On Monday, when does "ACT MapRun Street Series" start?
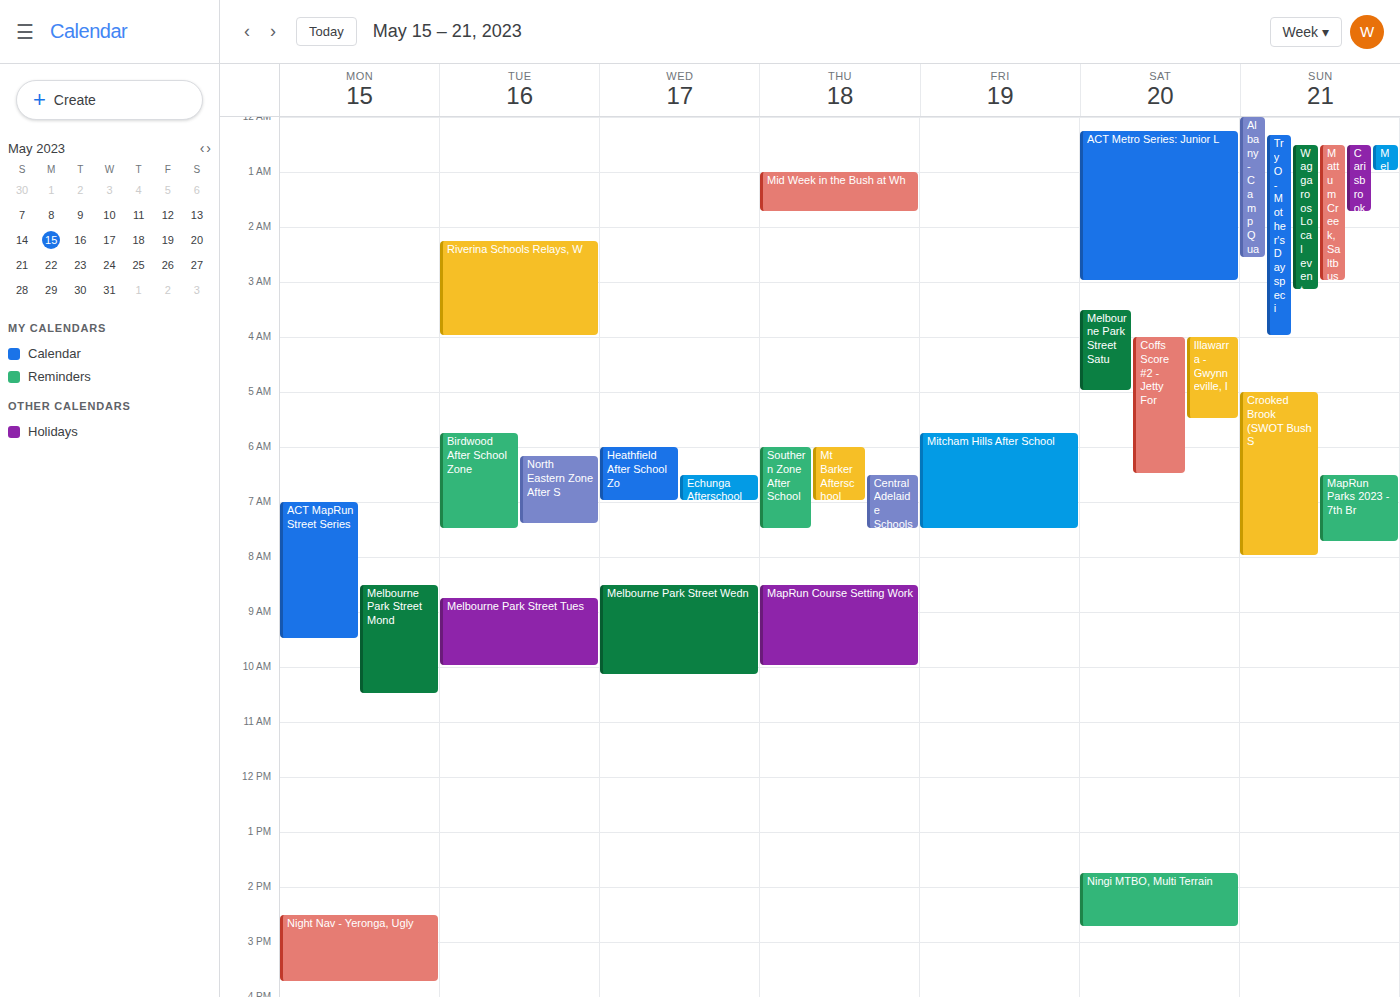
7:00 AM